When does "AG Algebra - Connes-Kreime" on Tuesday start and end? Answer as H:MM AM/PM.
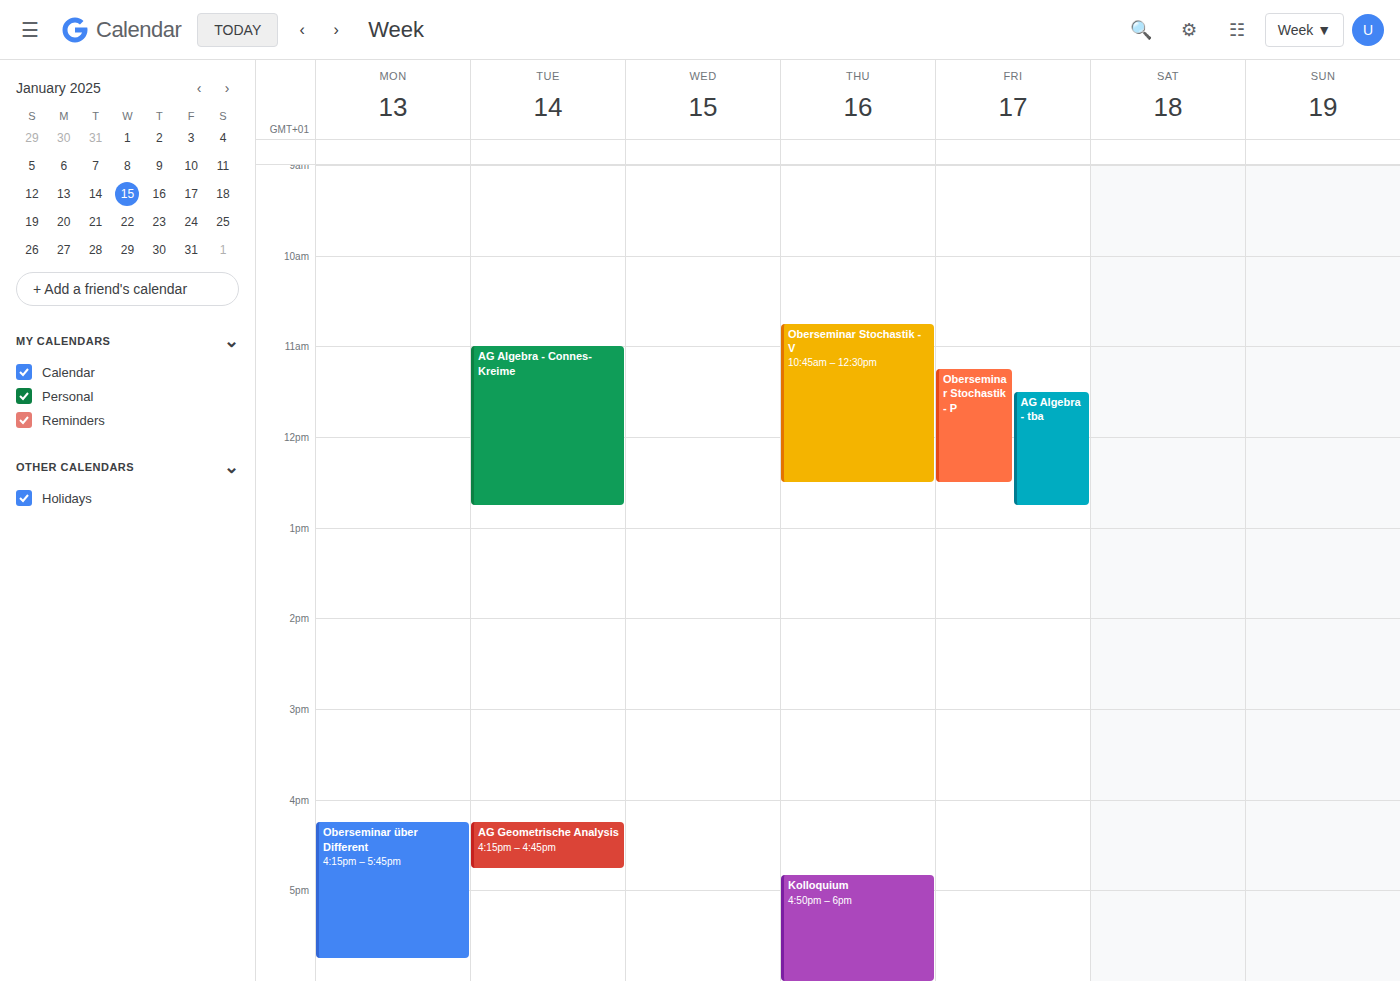
11:00 AM to 12:45 PM